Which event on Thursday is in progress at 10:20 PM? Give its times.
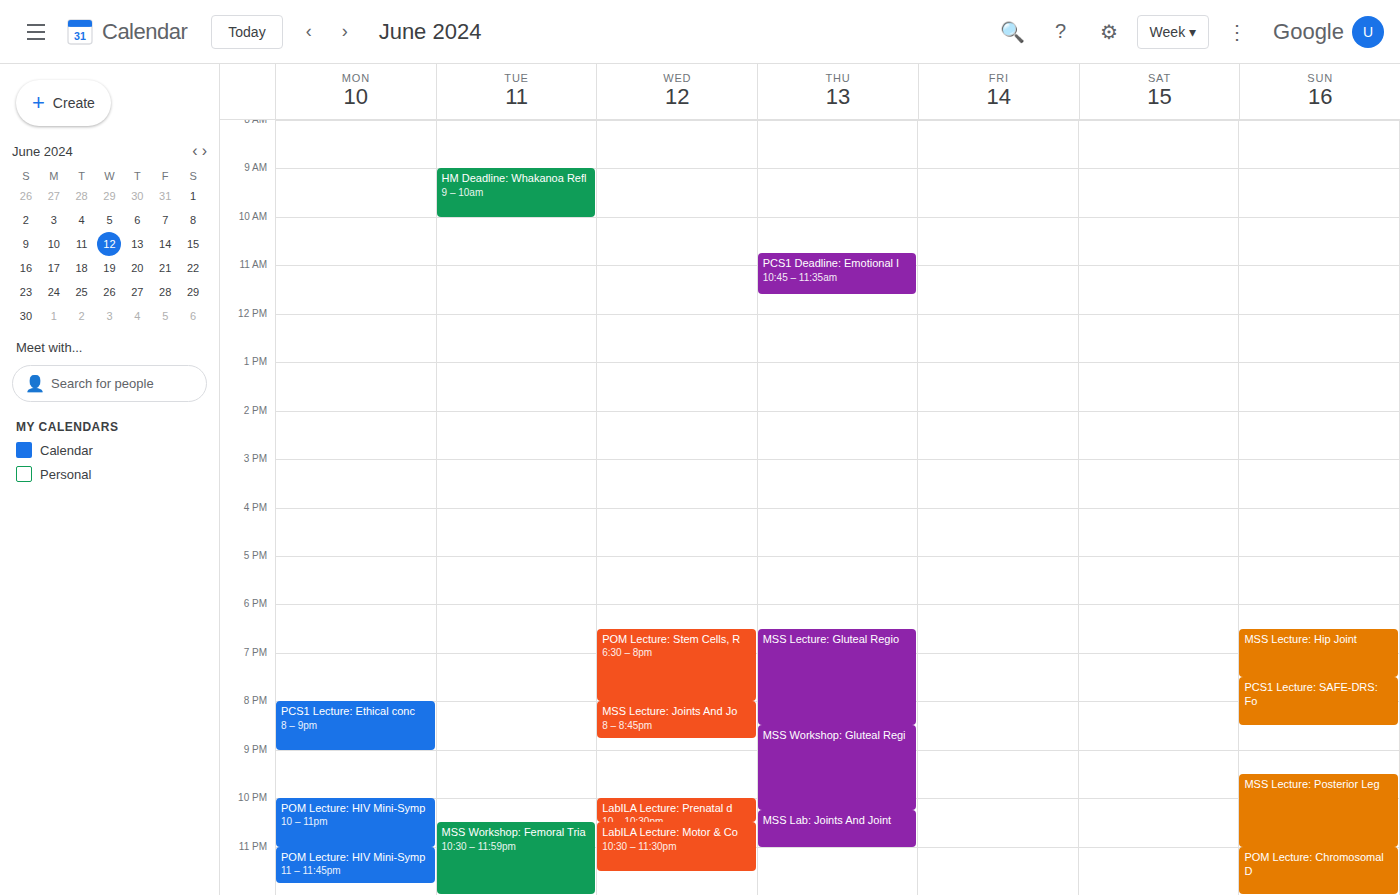
"MSS Lab: Joints And Joint", 10:15 PM to 11:00 PM